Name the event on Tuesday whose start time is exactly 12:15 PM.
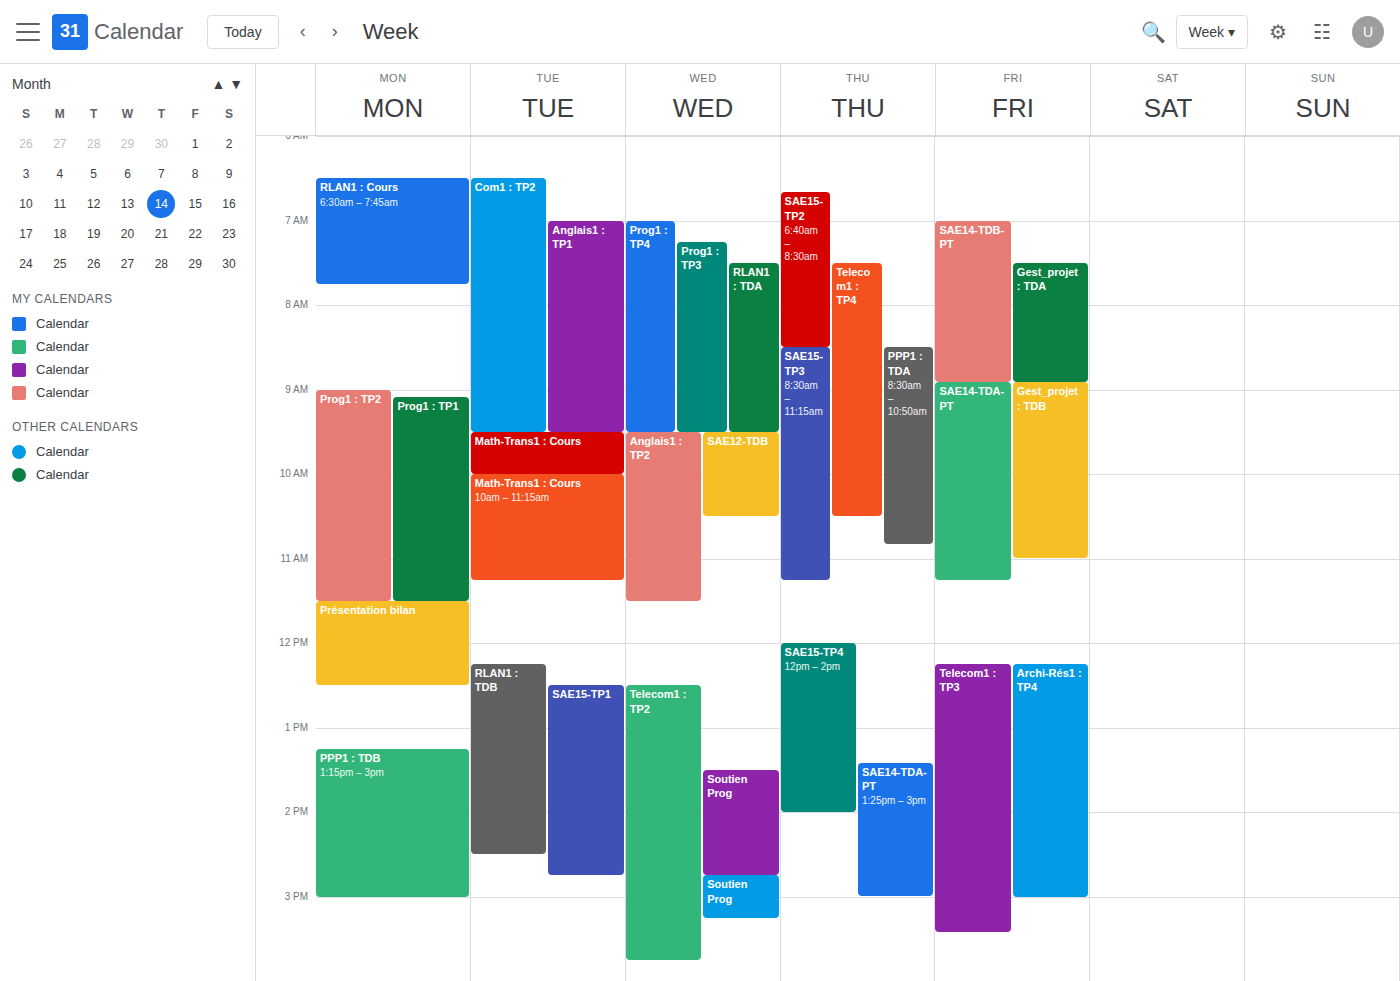
"RLAN1 : TDB"